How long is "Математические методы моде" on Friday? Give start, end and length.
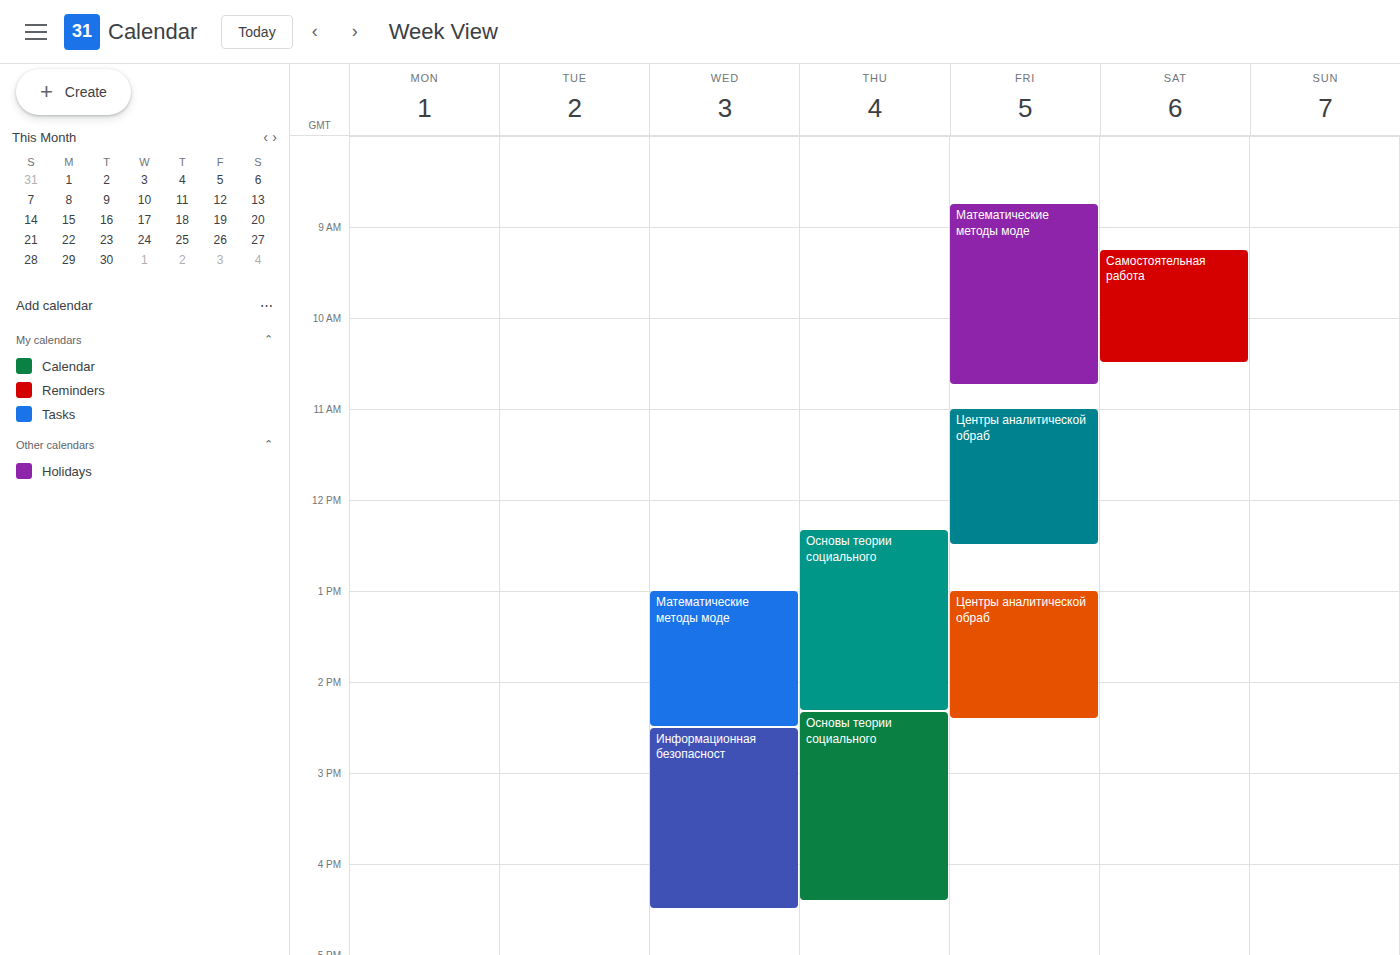
8:45 AM to 10:45 AM, 2 hours